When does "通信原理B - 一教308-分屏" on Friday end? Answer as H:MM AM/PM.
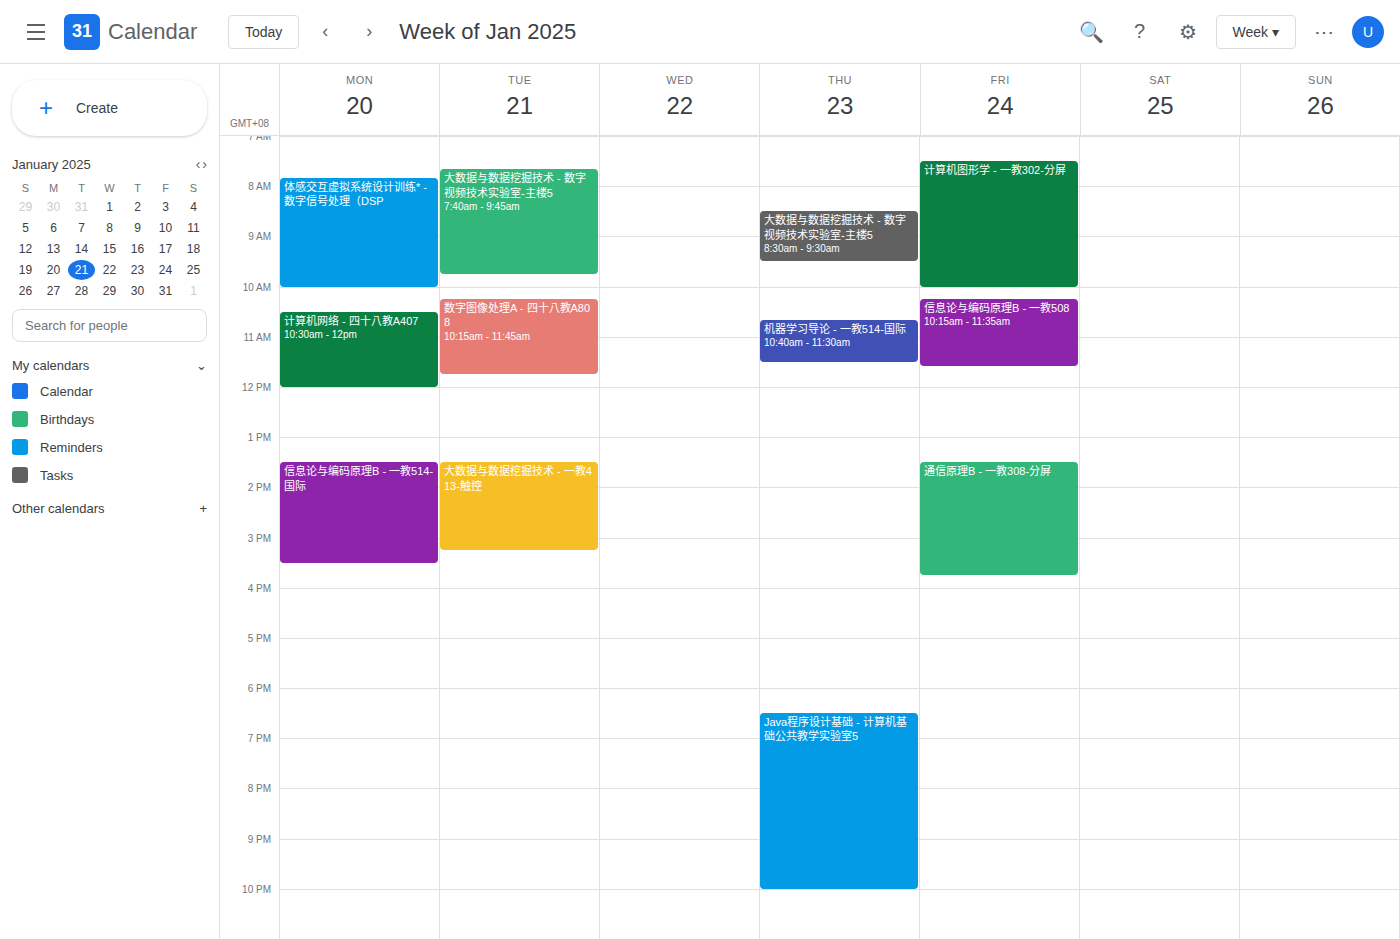
3:45 PM